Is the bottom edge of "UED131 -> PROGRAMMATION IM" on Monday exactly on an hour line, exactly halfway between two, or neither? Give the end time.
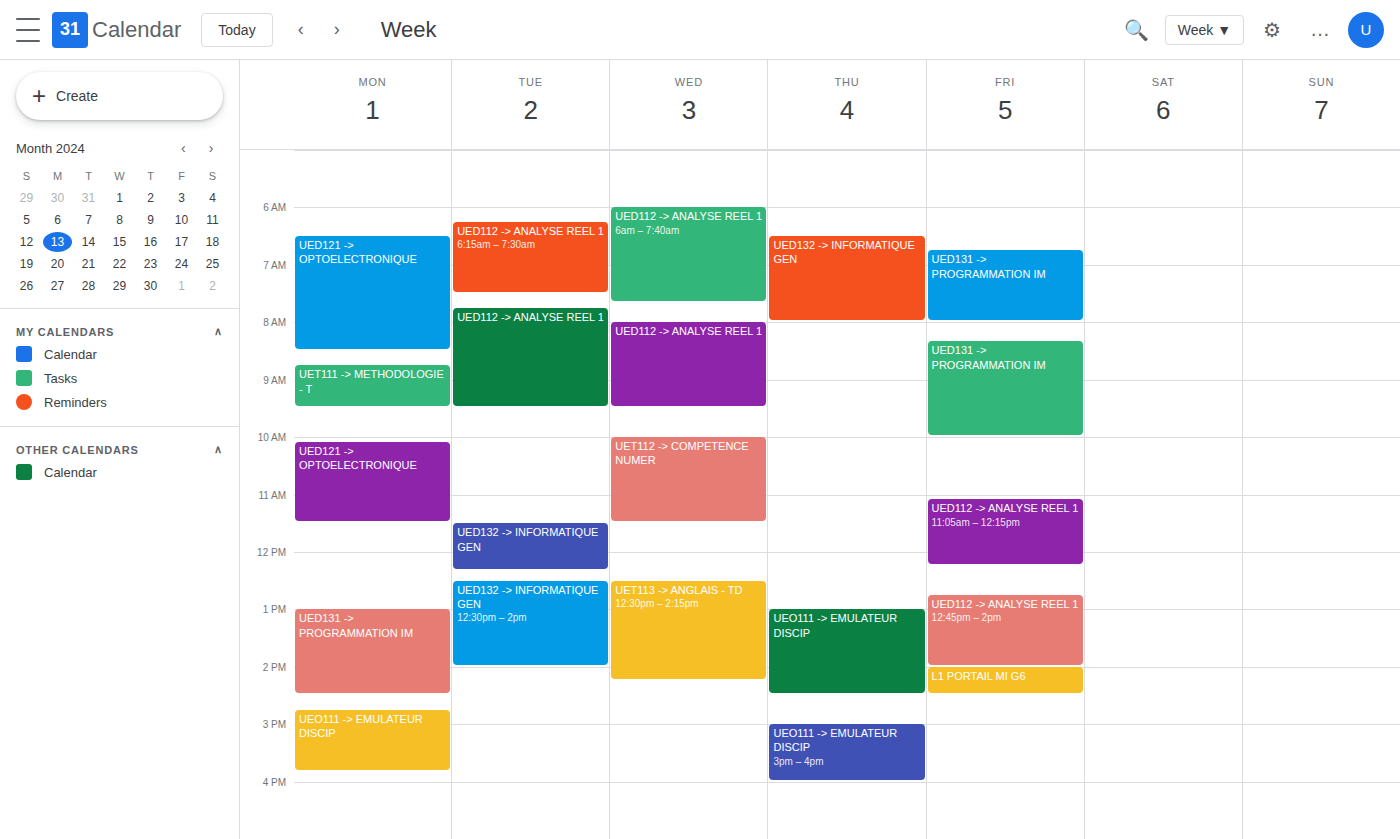
14:30 -- halfway between the 14:00 and 15:00 lines.